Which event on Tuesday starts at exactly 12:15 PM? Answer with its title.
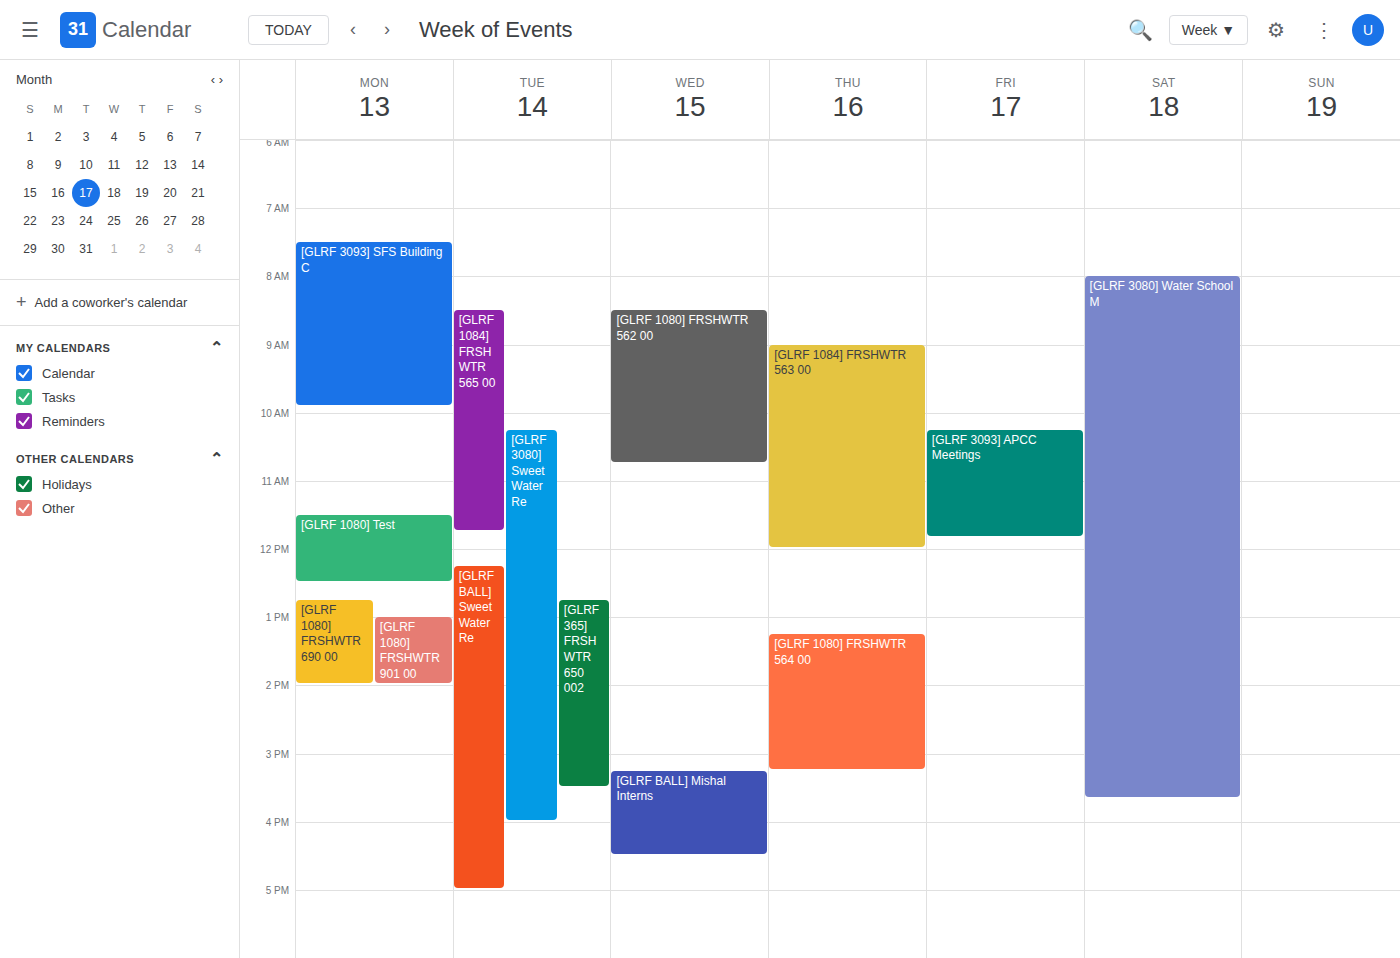
"[GLRF BALL] Sweet Water Re"